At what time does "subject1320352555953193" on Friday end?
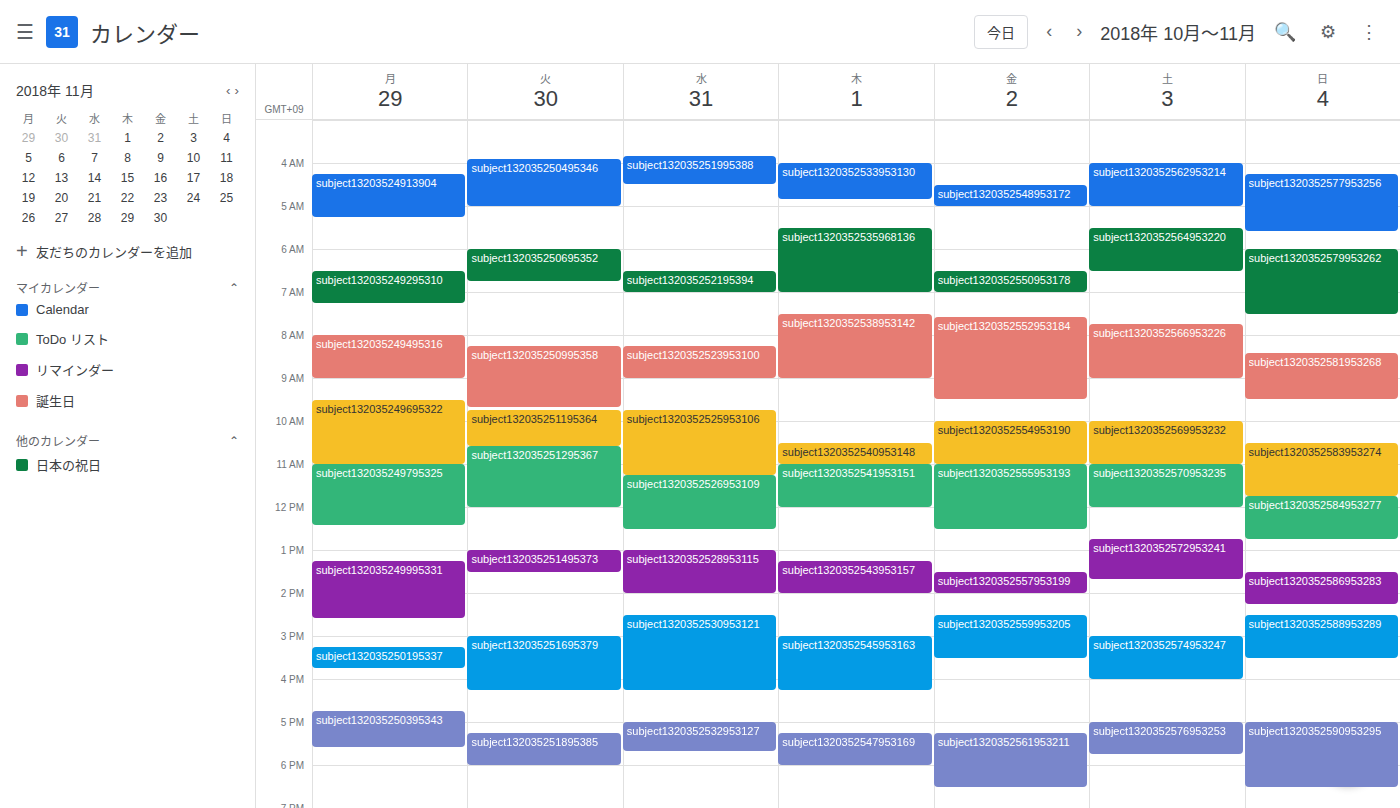
12:30 PM